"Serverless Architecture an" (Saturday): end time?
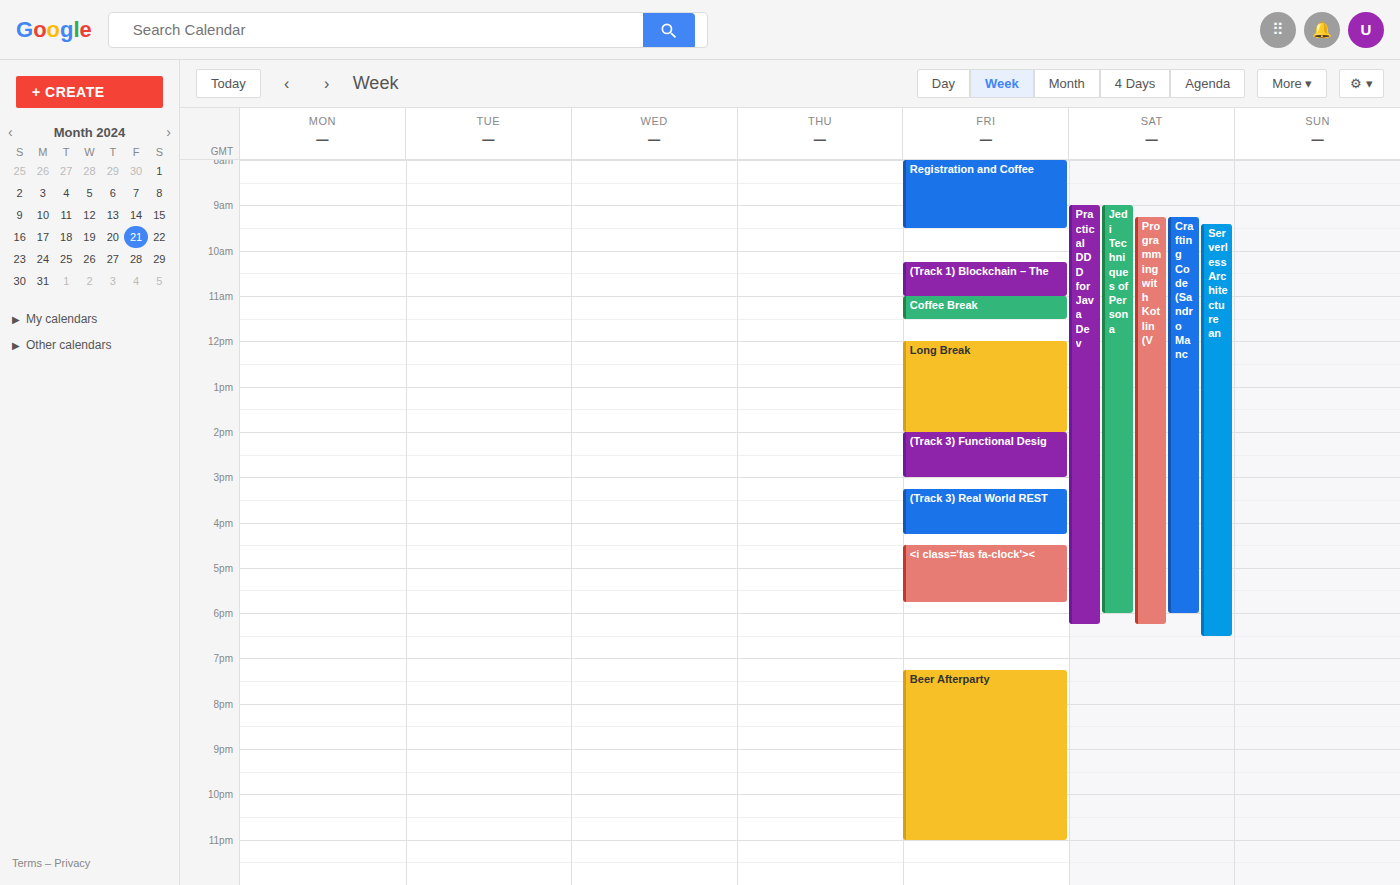
6:30 PM